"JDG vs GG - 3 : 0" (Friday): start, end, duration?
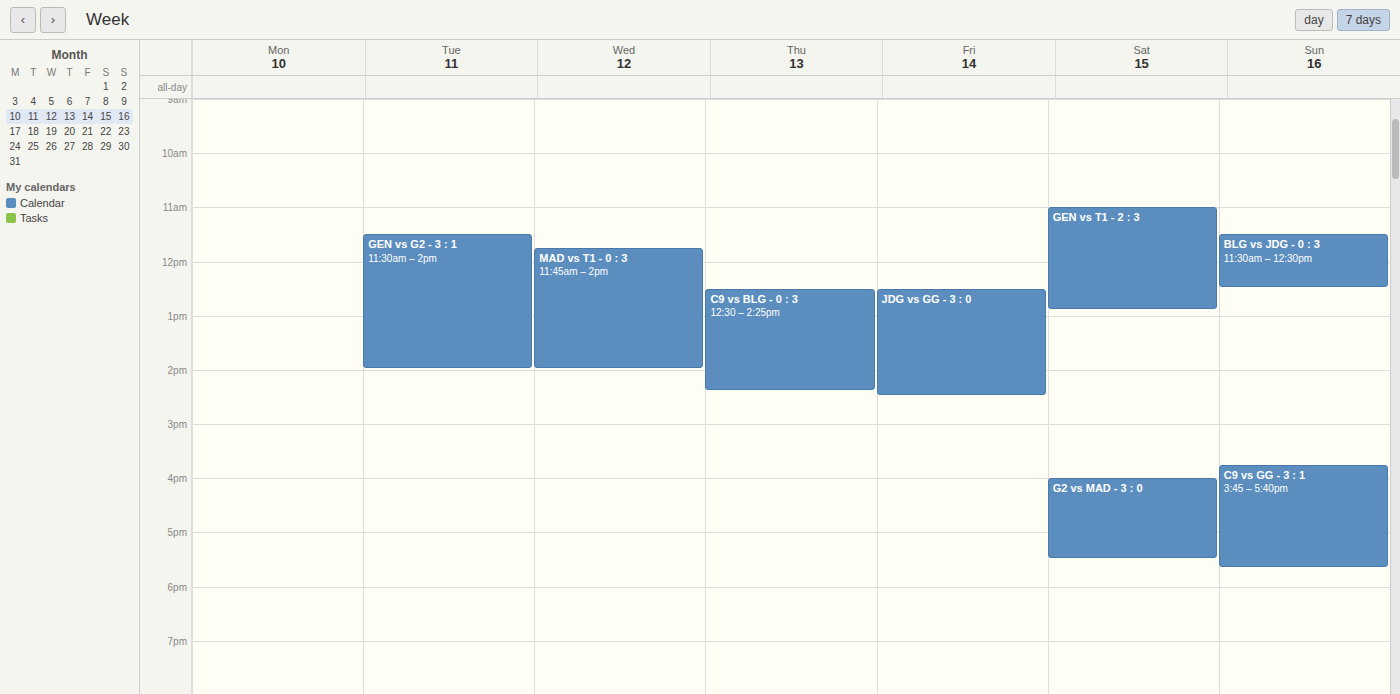
12:30 PM to 2:30 PM, 2 hours